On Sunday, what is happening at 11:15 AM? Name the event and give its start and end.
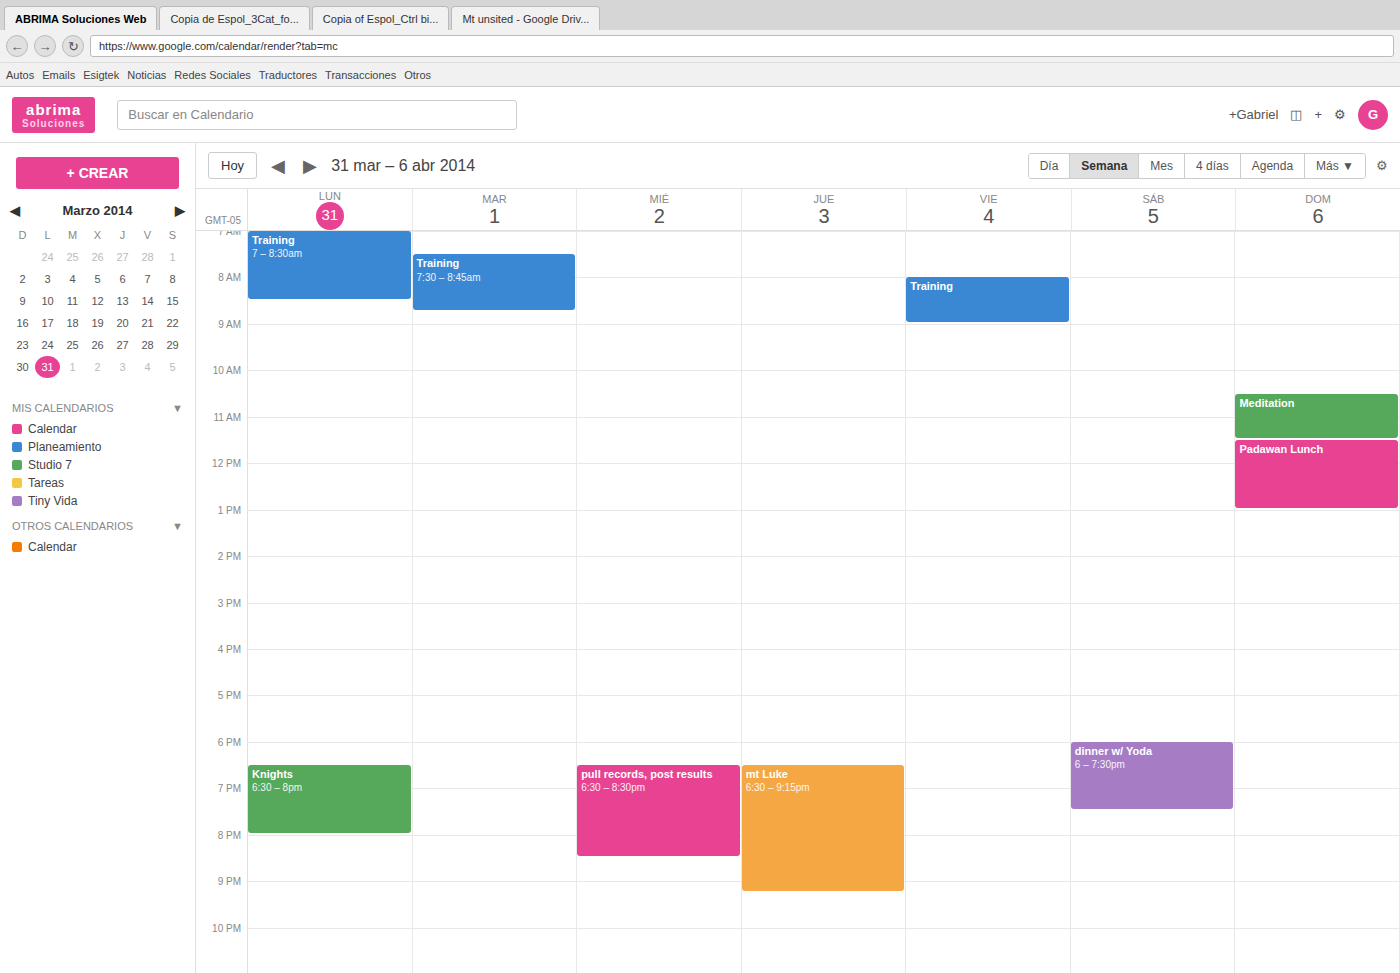
"Meditation", 10:30 AM to 11:30 AM